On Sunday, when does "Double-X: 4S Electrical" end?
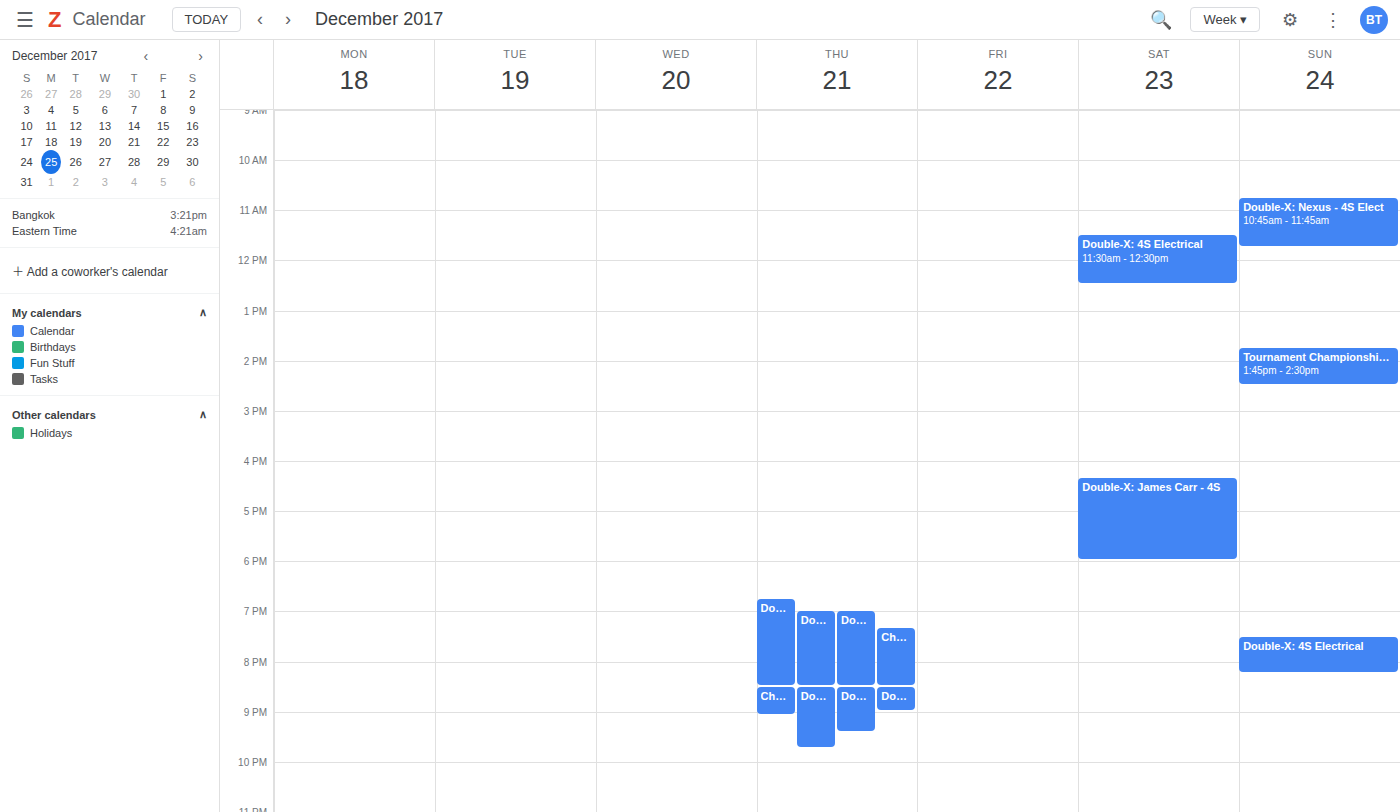
8:15 PM